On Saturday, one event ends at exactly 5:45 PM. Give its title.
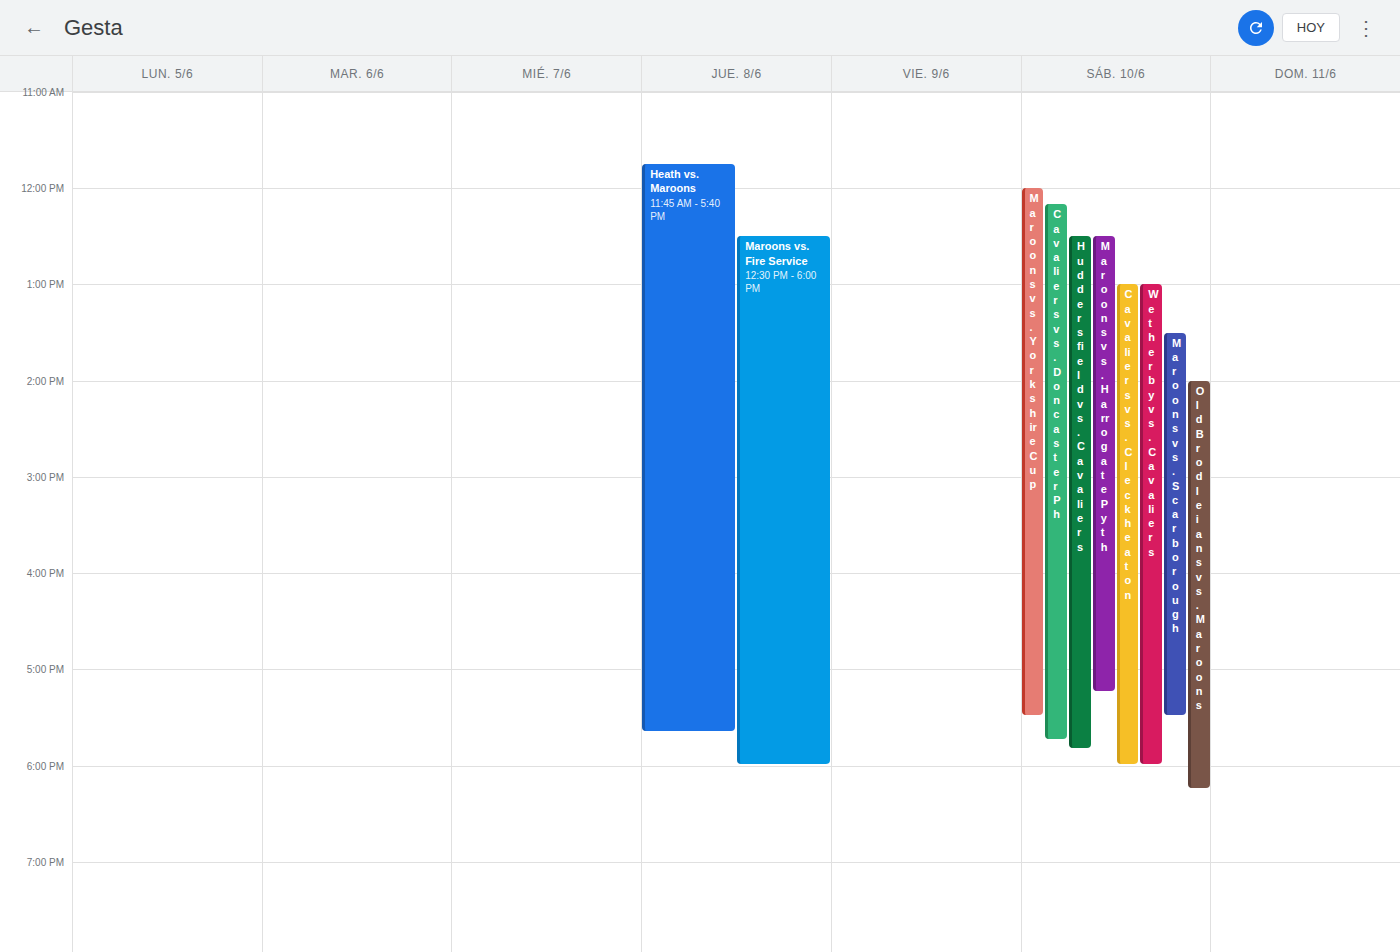
"Cavaliers vs. Doncaster Ph"